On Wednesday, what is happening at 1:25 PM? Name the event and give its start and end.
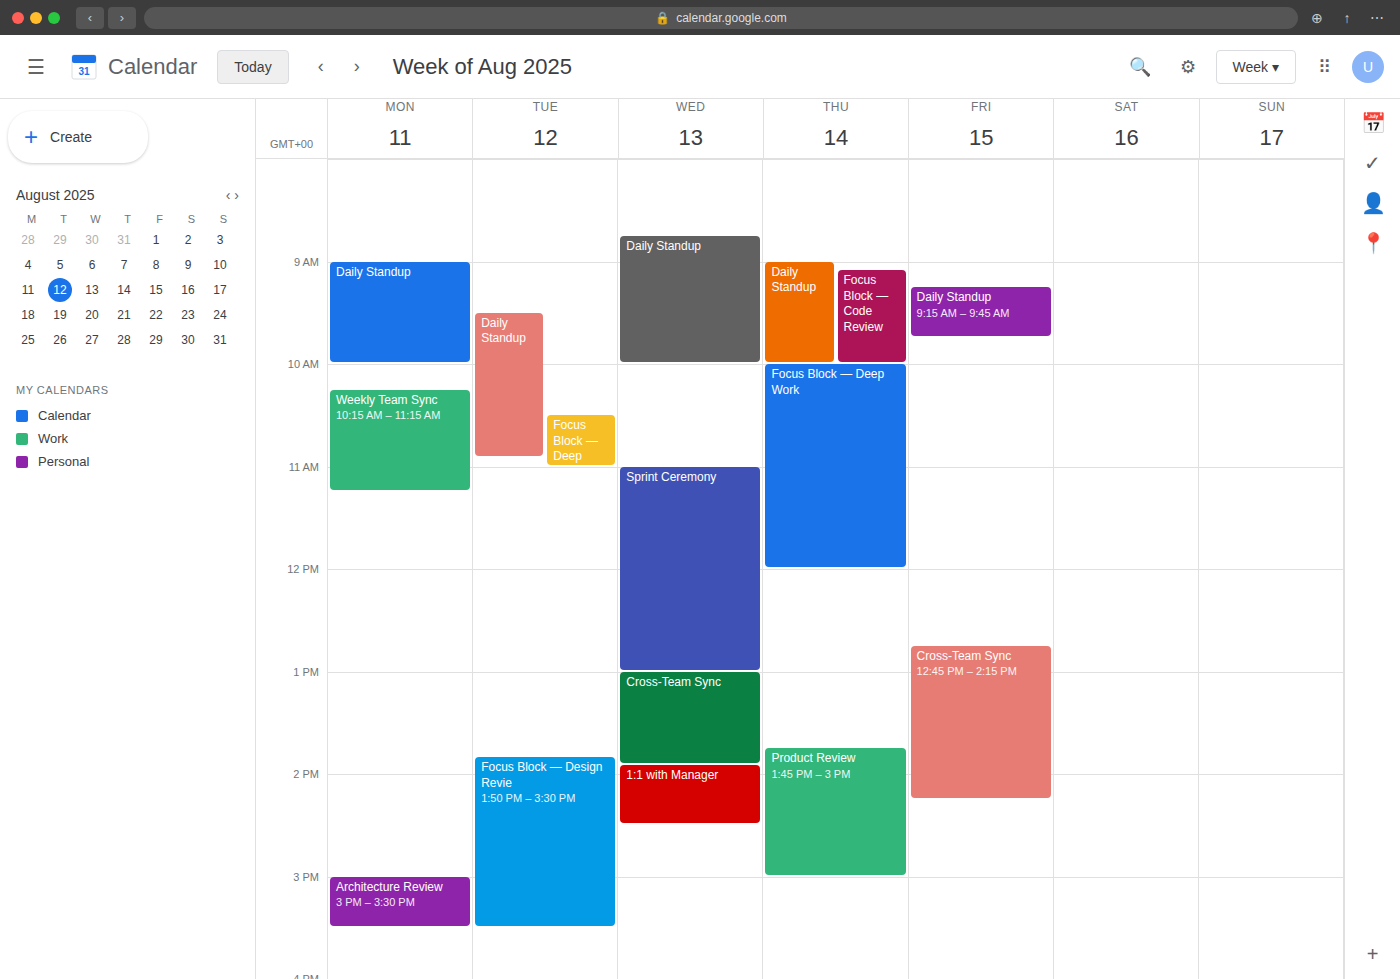
"Cross-Team Sync", 1:00 PM to 1:55 PM